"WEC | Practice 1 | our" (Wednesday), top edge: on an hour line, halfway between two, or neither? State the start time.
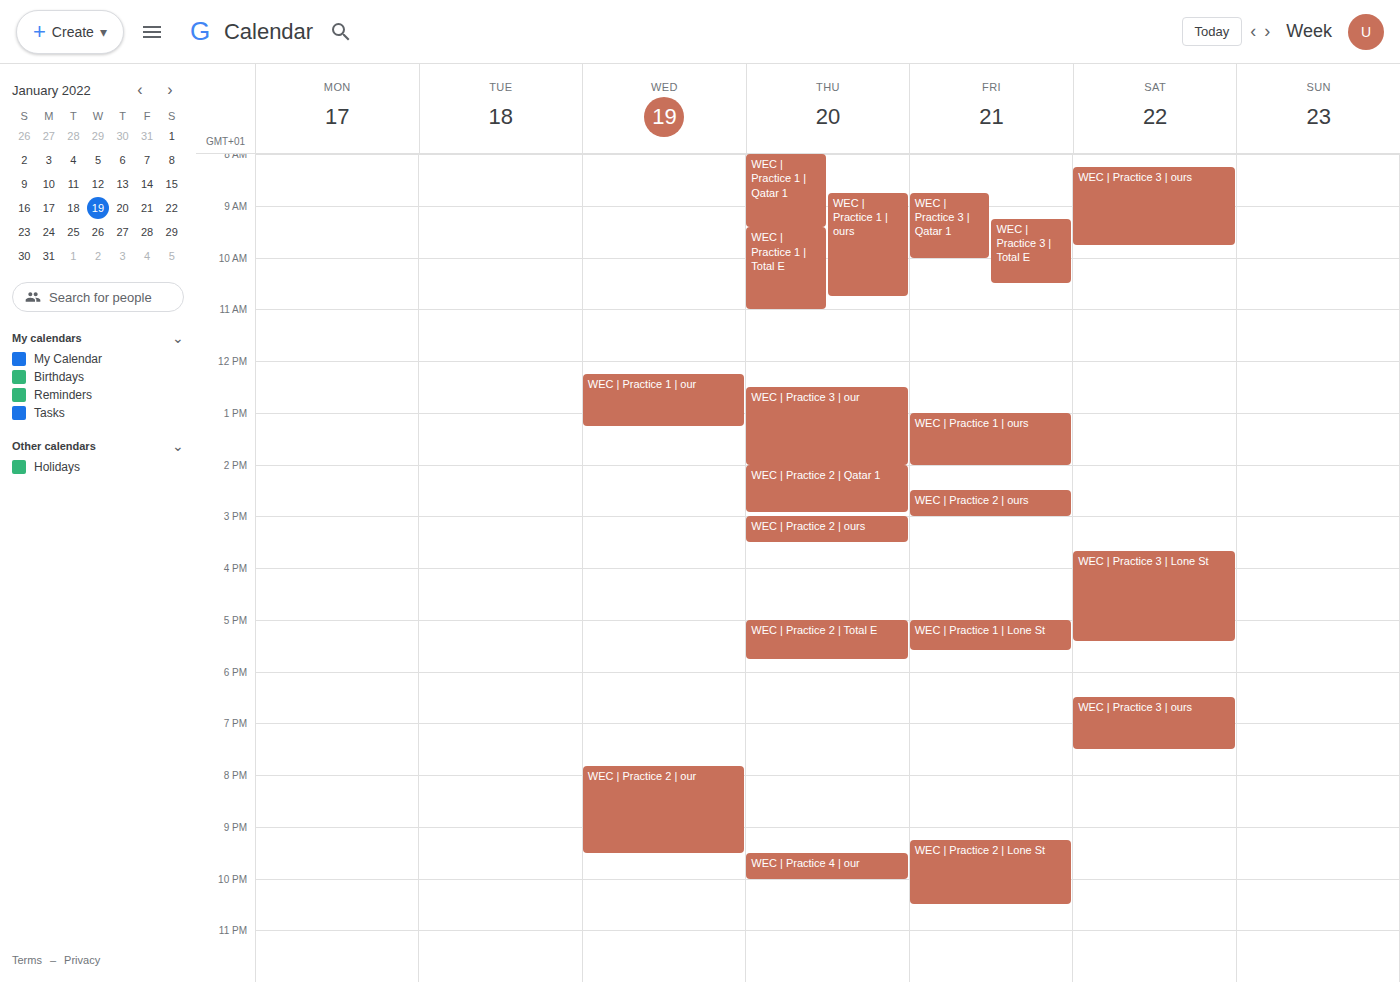
12:15 PM -- neither: a quarter of the way from the 12 PM line to the 1 PM line.